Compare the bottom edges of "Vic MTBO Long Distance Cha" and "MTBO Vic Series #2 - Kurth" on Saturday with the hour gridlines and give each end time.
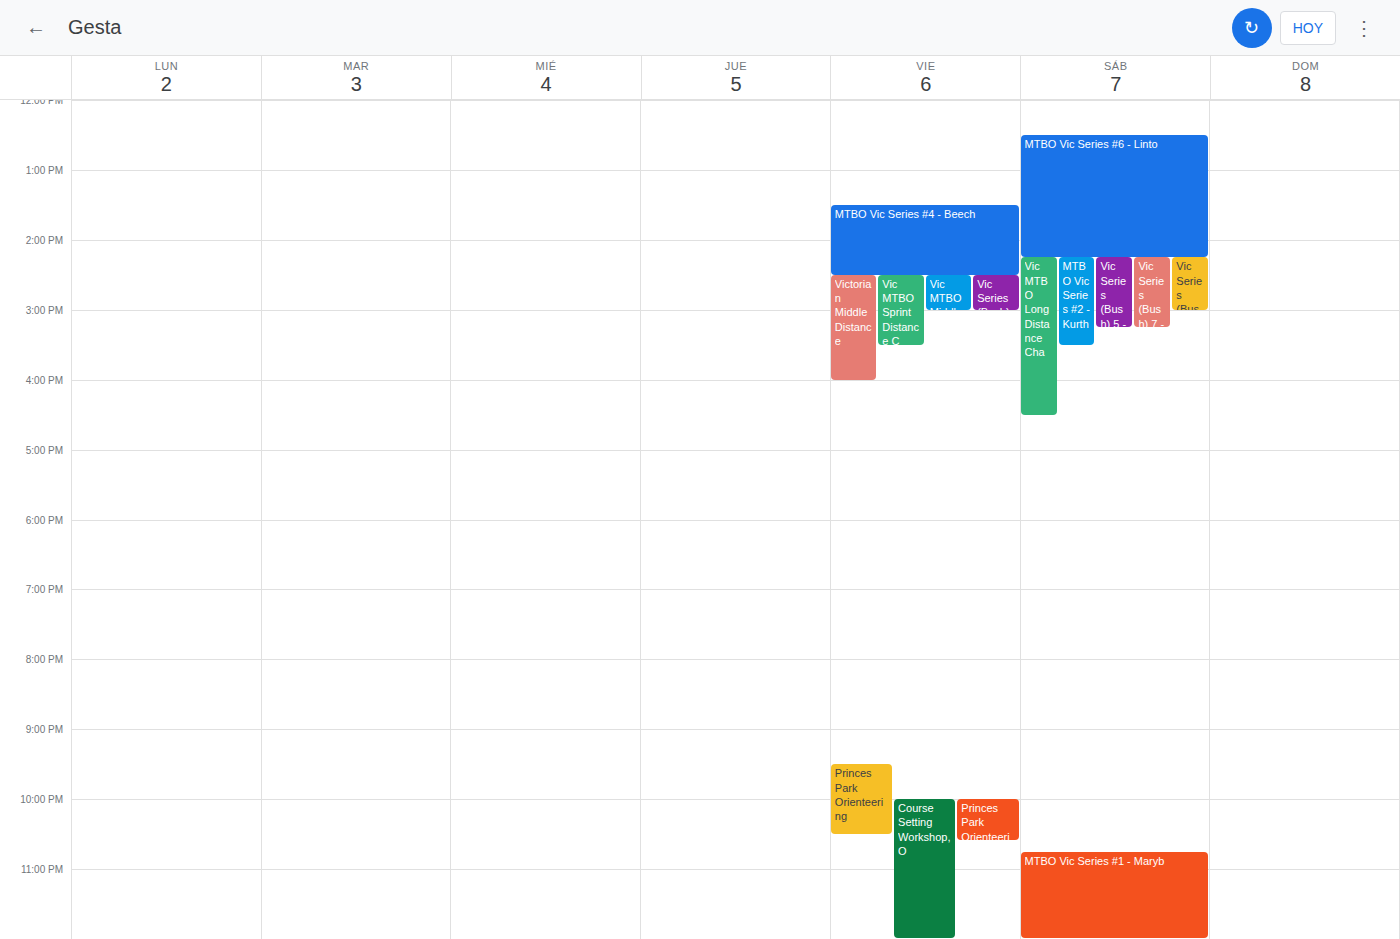
"Vic MTBO Long Distance Cha": 4:30 PM, halfway between the 4 PM and 5 PM lines. "MTBO Vic Series #2 - Kurth": 3:30 PM, halfway between the 3 PM and 4 PM lines.